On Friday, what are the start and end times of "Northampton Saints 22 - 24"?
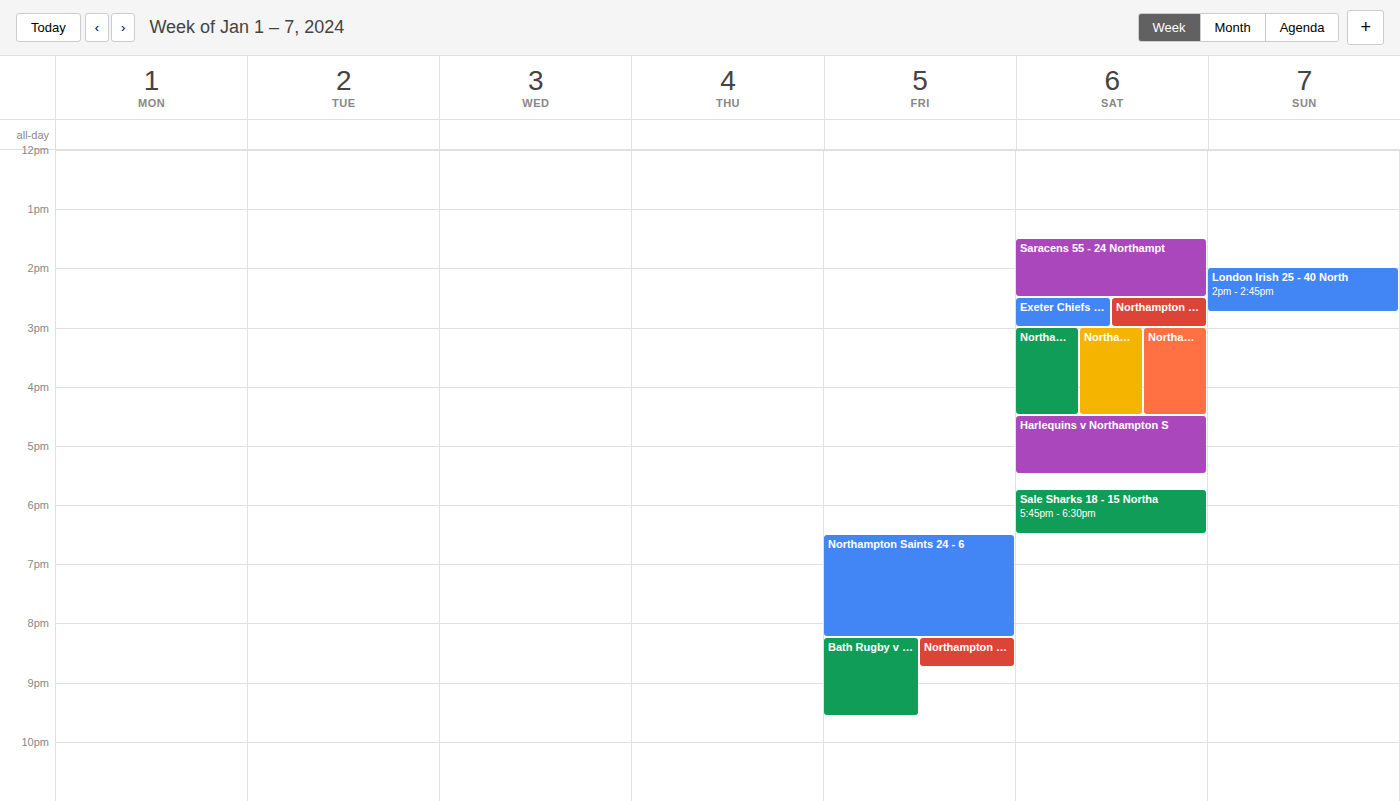
8:15 PM to 8:45 PM